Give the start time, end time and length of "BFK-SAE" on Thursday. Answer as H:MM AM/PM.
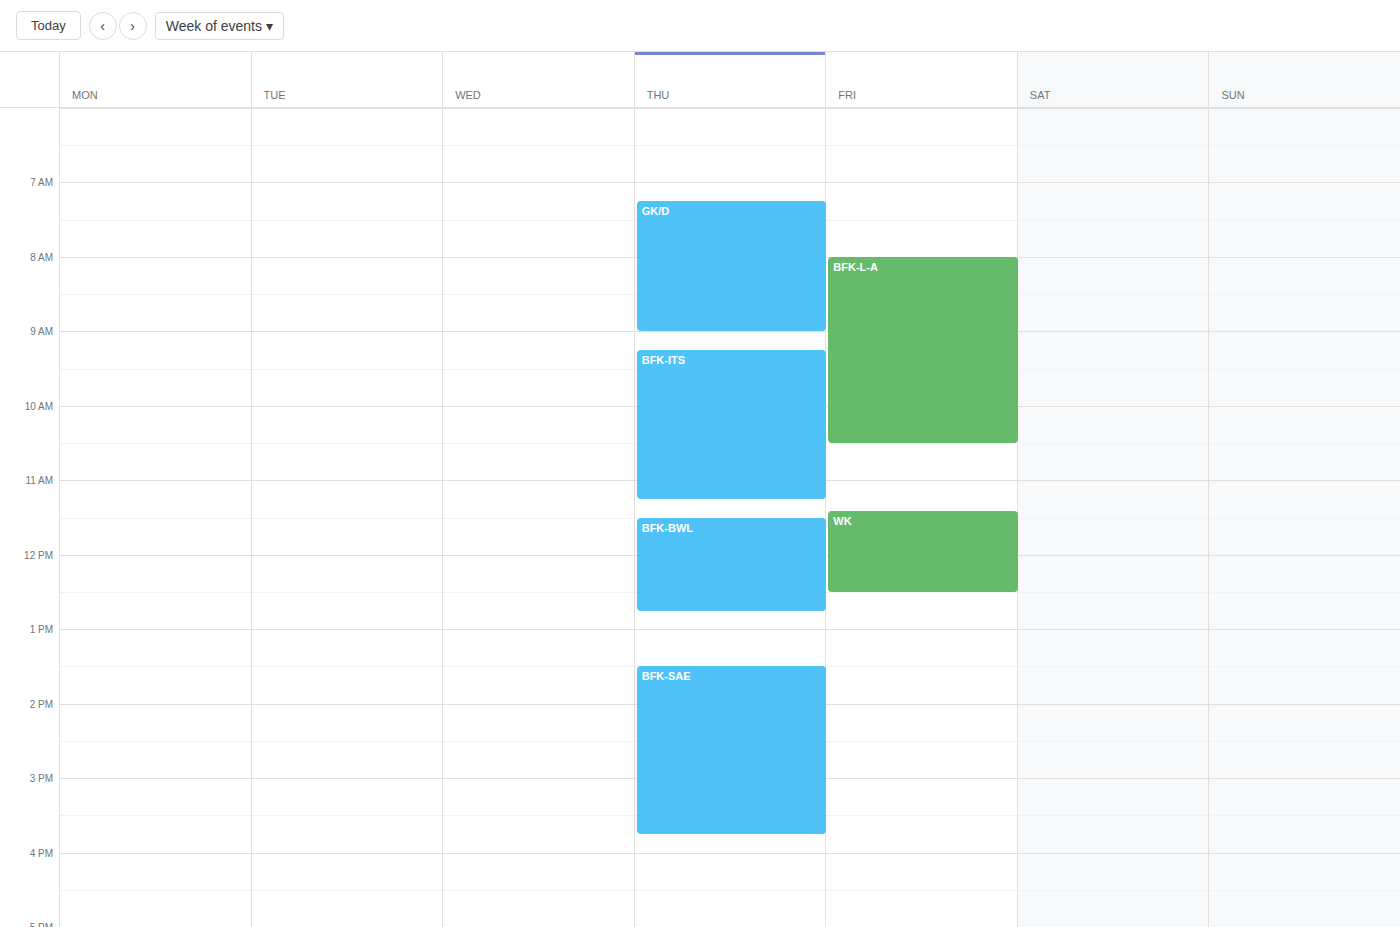
1:30 PM to 3:45 PM, 2 hours 15 minutes